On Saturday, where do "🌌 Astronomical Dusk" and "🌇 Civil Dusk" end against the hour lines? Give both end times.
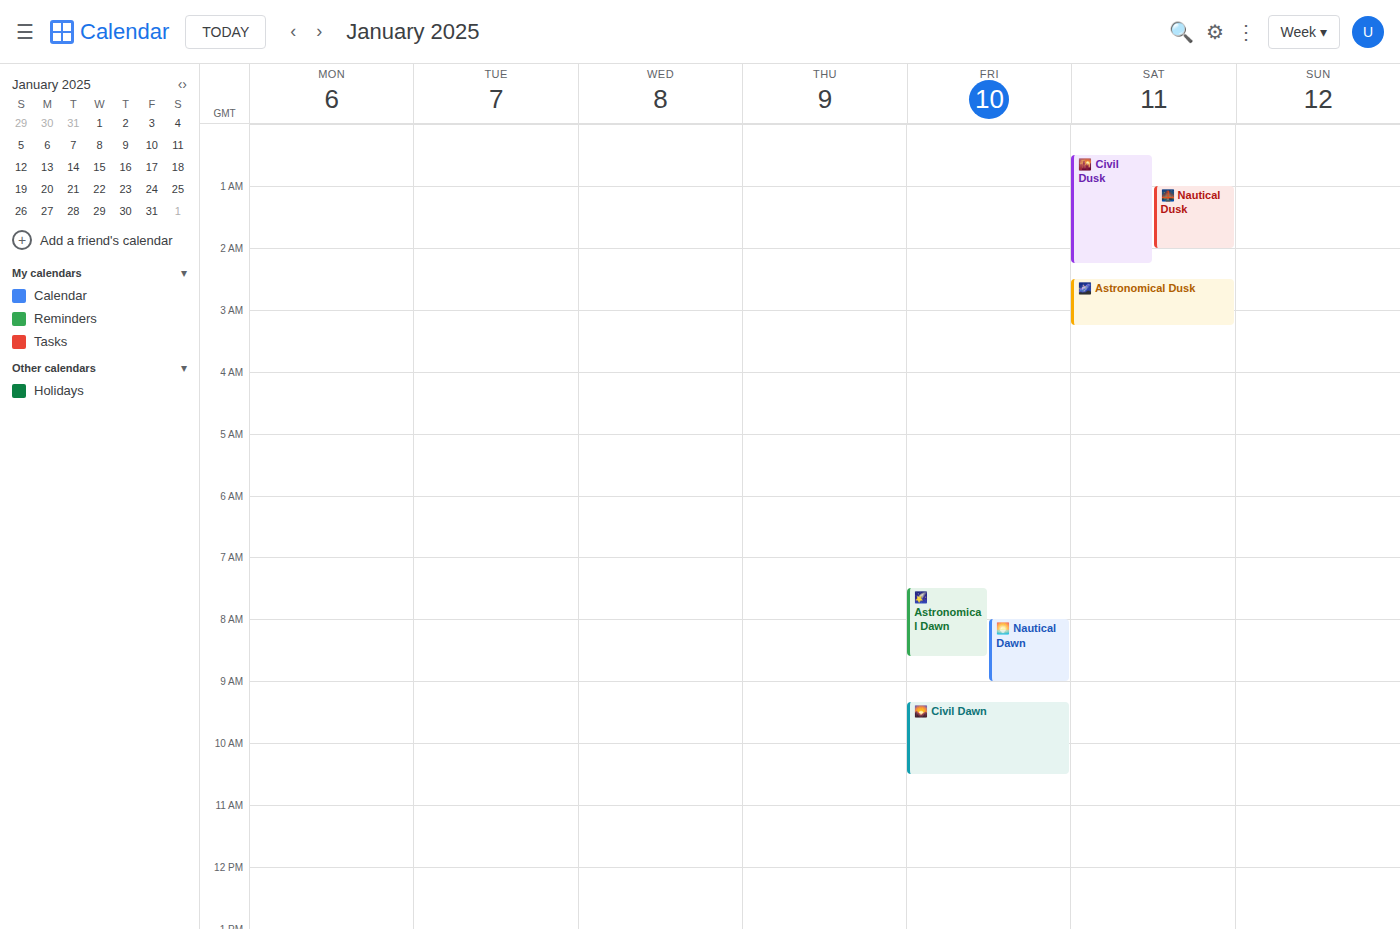
"🌌 Astronomical Dusk": 3:15 AM, neither: a quarter of the way from the 3 AM line to the 4 AM line. "🌇 Civil Dusk": 2:15 AM, neither: a quarter of the way from the 2 AM line to the 3 AM line.